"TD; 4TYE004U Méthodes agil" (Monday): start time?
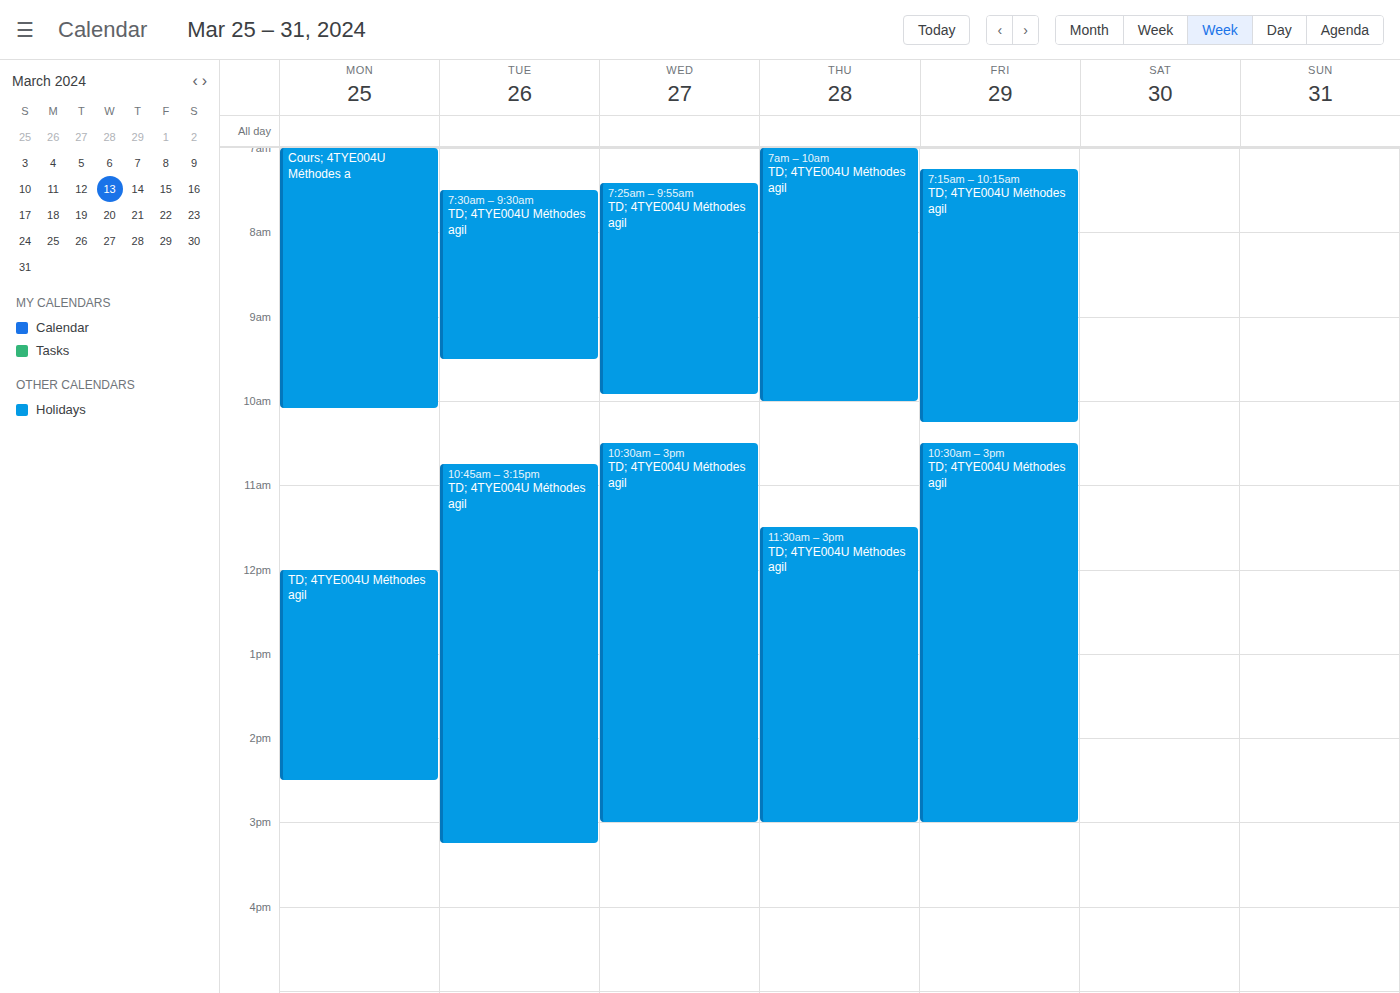
12:00 PM